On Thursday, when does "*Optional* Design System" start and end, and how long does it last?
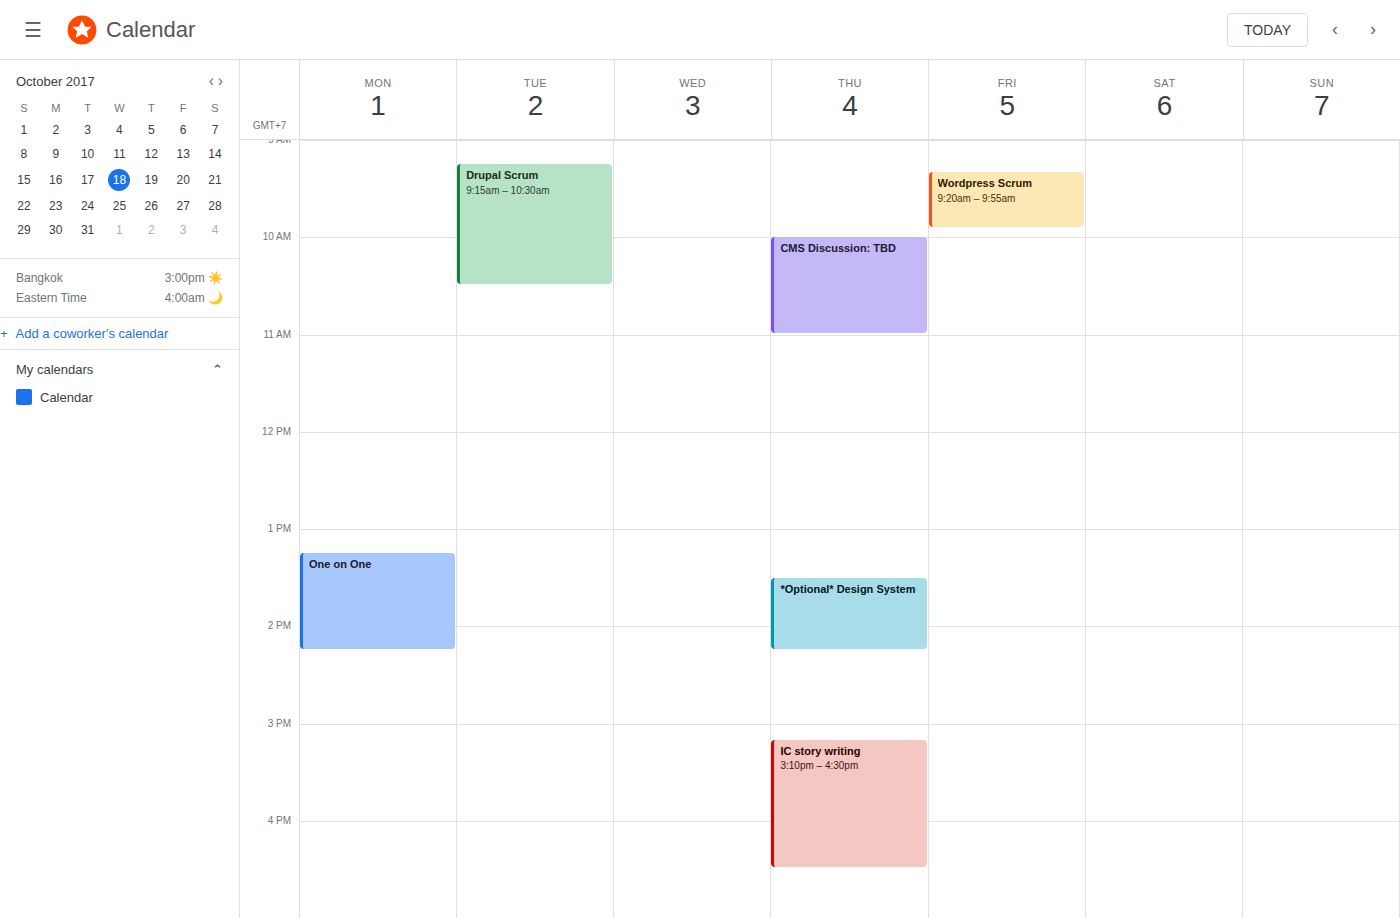
1:30 PM to 2:15 PM, 45 minutes